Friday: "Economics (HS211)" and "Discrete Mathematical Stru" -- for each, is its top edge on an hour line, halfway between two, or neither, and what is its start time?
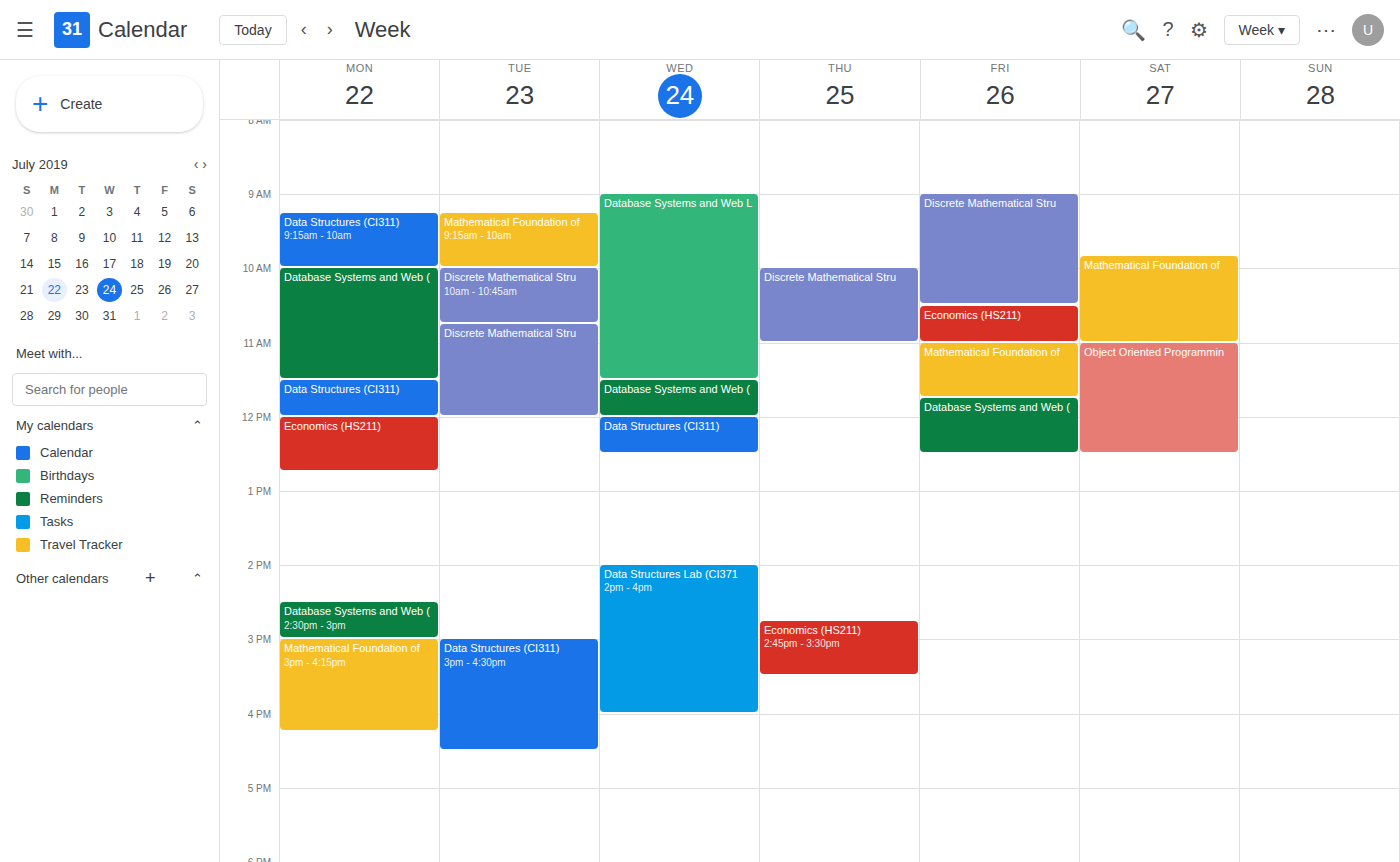
"Economics (HS211)": 10:30 AM, halfway between the 10 AM and 11 AM lines. "Discrete Mathematical Stru": 9:00 AM, exactly on the 9 AM line.